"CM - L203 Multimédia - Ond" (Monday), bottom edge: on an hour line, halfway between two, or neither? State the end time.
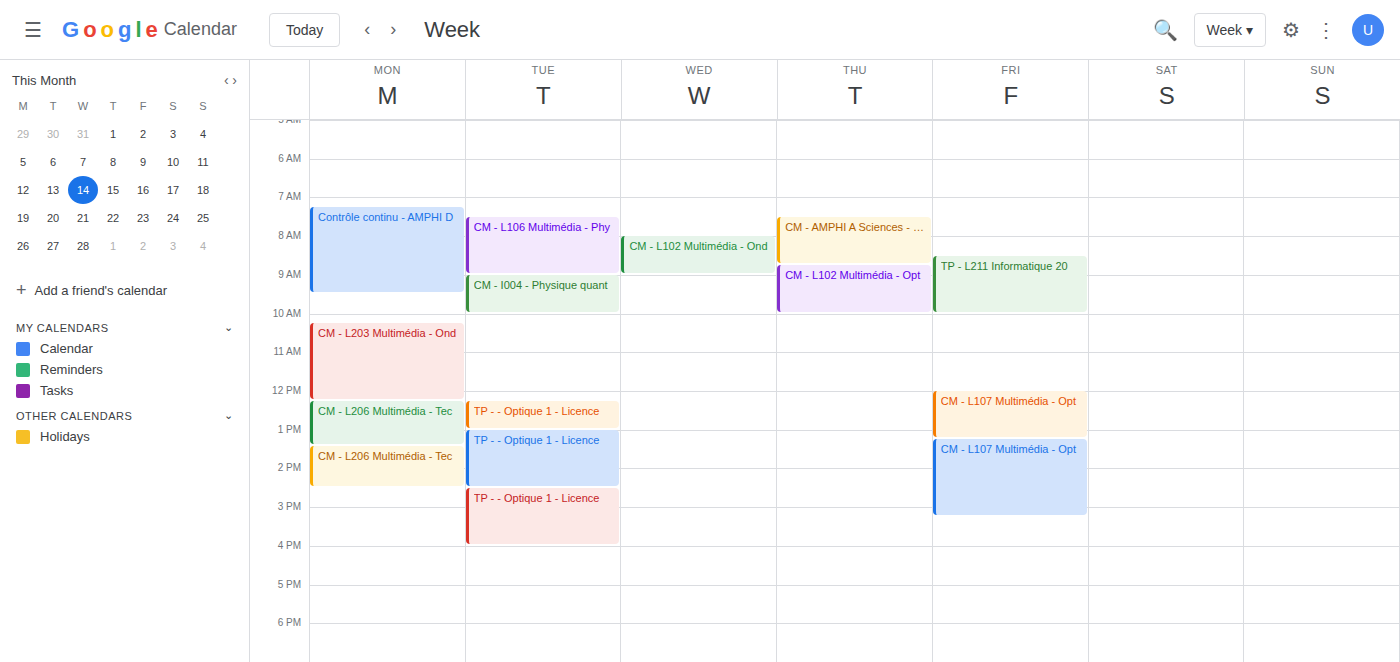
12:15 -- neither: a quarter of the way from the 12:00 line to the 13:00 line.